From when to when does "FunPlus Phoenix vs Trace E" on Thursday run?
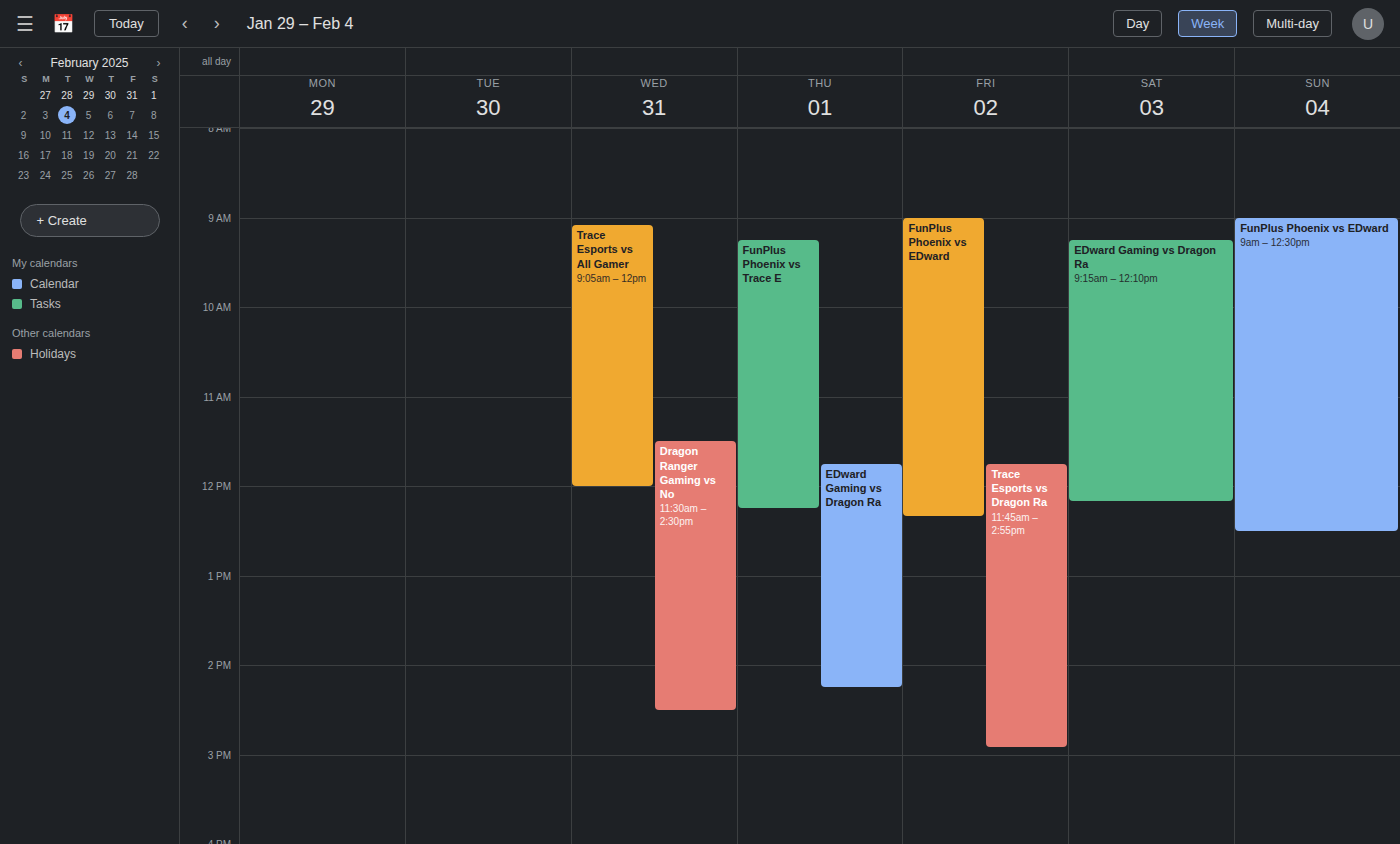
9:15 AM to 12:15 PM